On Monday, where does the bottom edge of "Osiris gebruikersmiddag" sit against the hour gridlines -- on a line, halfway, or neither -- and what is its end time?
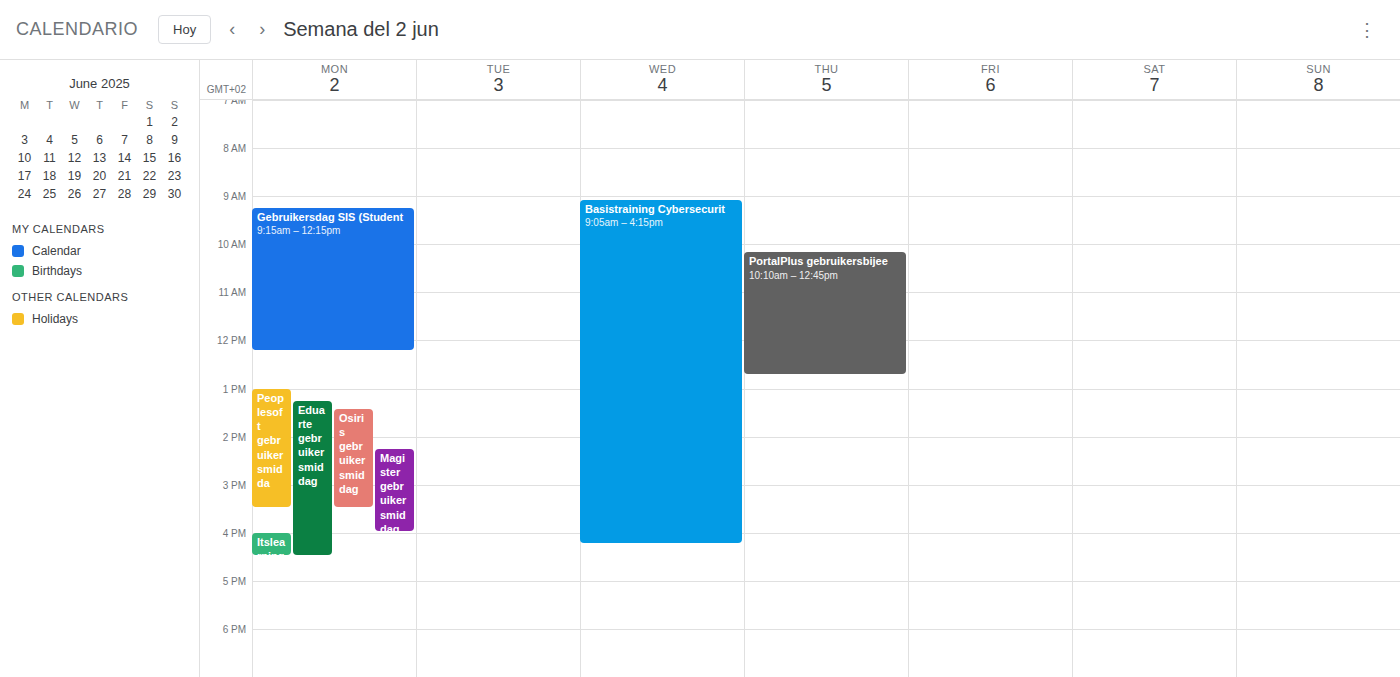
3:30 PM -- halfway between the 3 PM and 4 PM lines.